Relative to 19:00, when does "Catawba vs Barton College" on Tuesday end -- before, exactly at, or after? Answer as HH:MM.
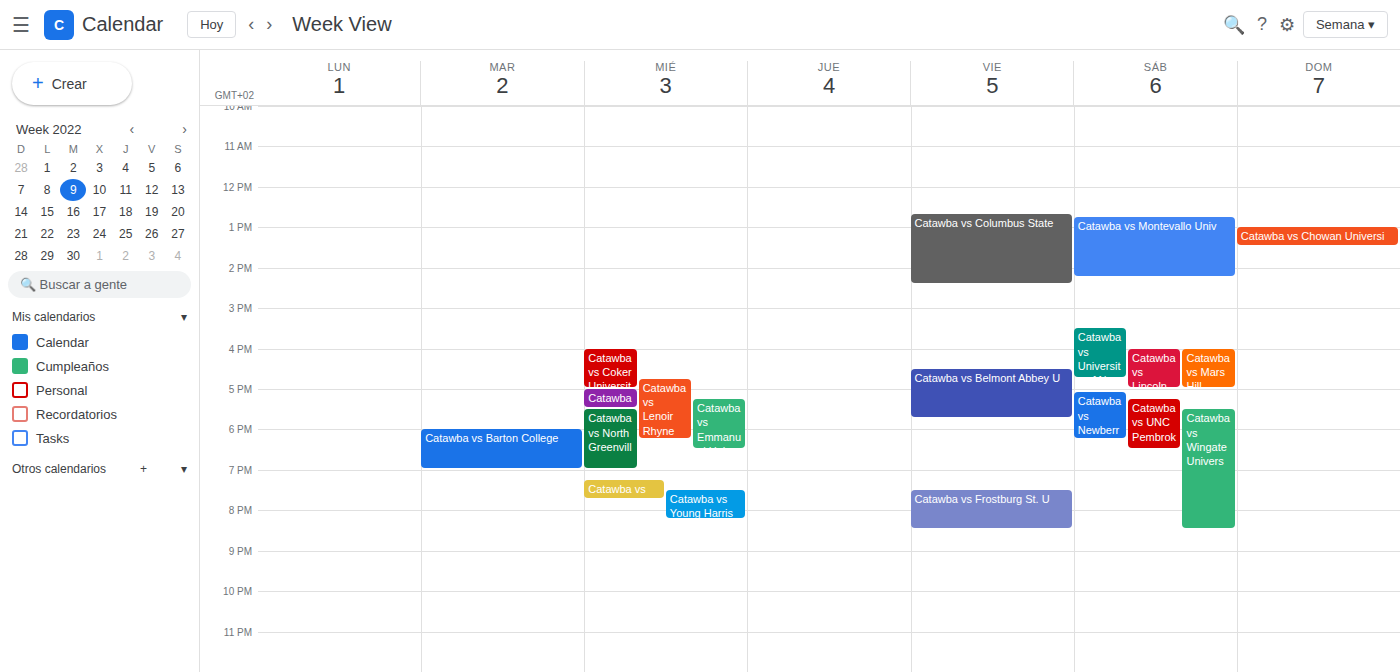
19:00 -- exactly at 19:00, on the 19:00 line.